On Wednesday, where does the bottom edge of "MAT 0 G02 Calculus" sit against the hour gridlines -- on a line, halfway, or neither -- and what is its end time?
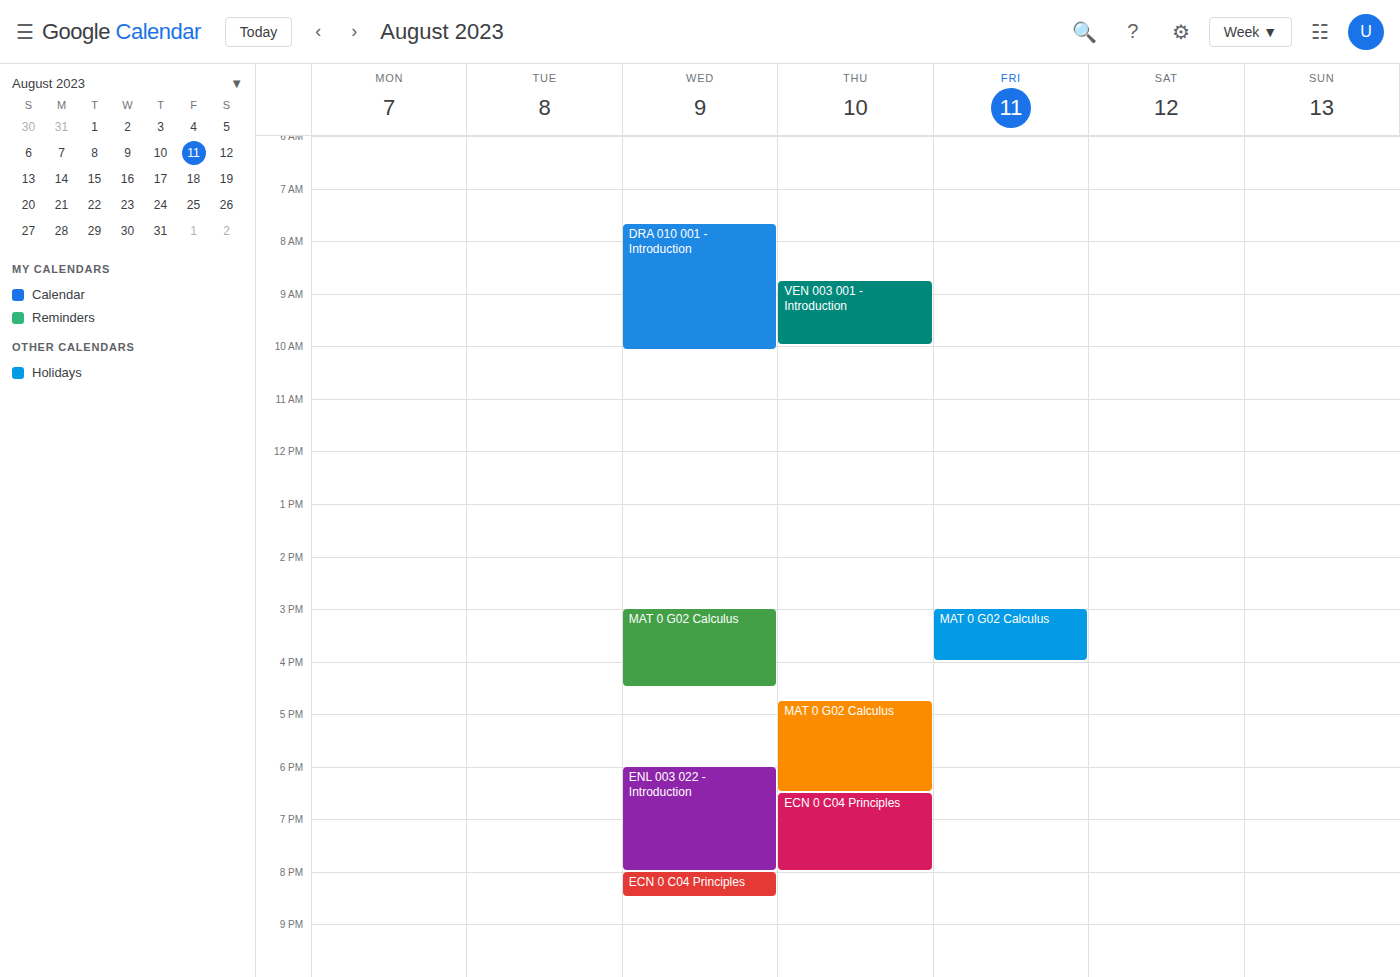
4:30 PM -- halfway between the 4 PM and 5 PM lines.